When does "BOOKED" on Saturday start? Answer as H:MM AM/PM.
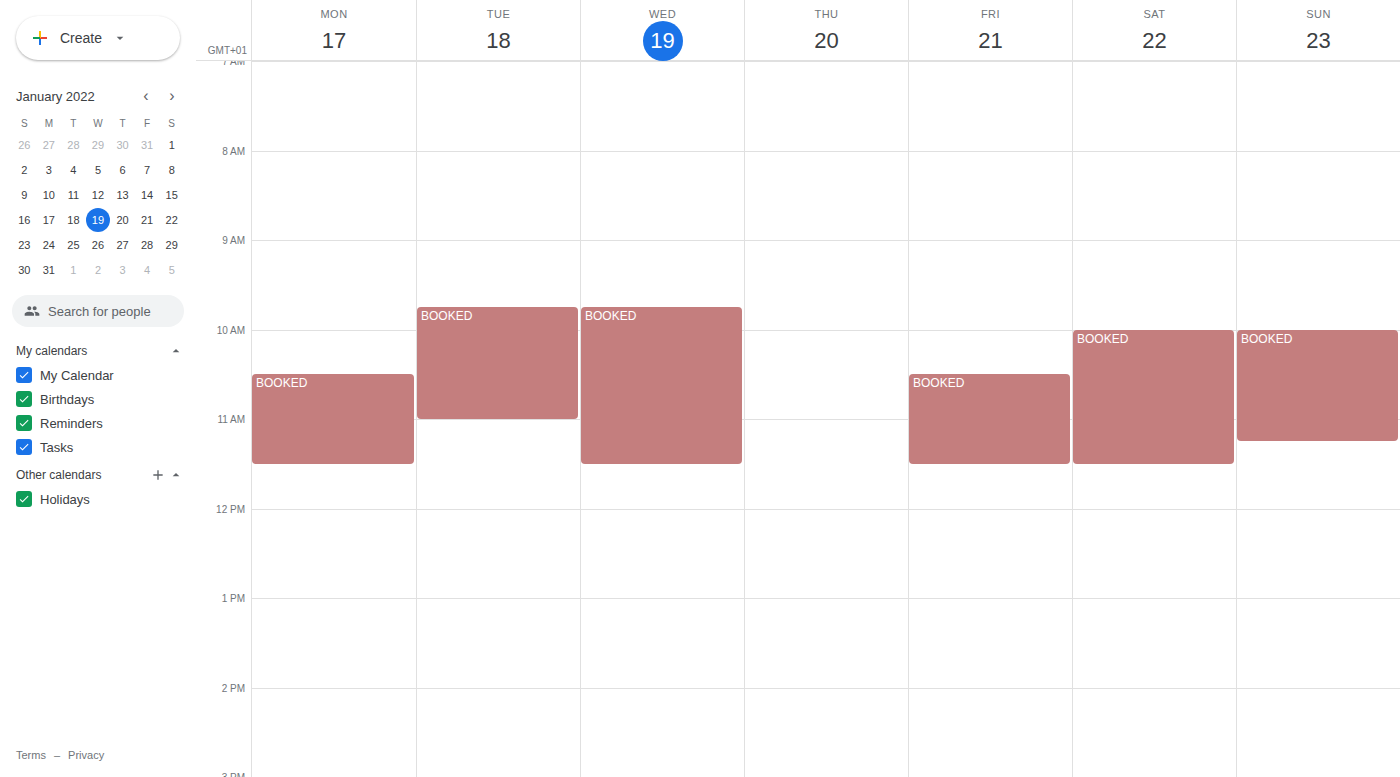
10:00 AM